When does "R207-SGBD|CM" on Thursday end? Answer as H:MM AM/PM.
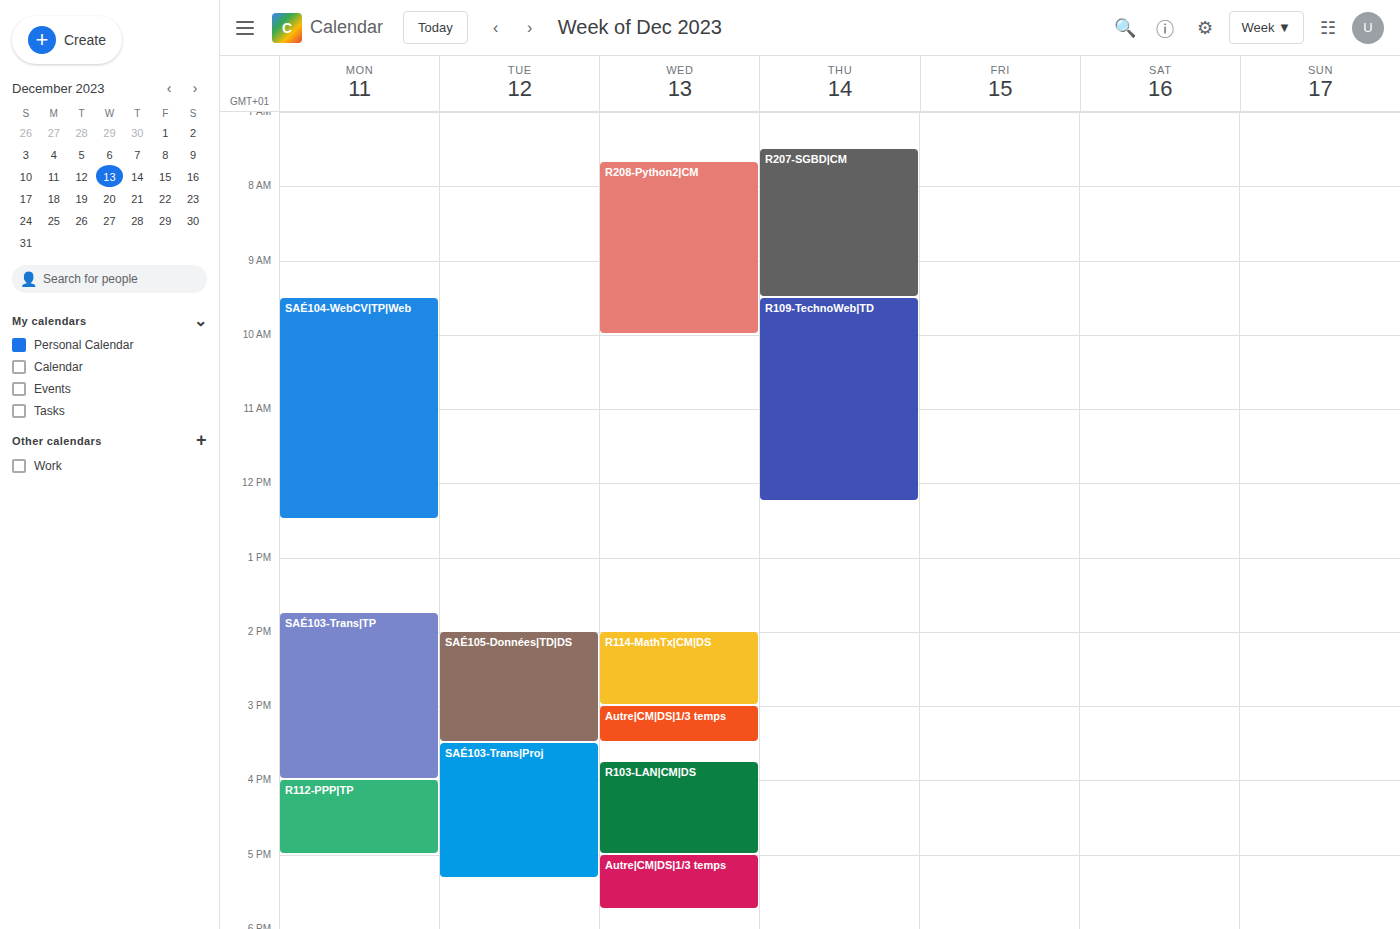
9:30 AM